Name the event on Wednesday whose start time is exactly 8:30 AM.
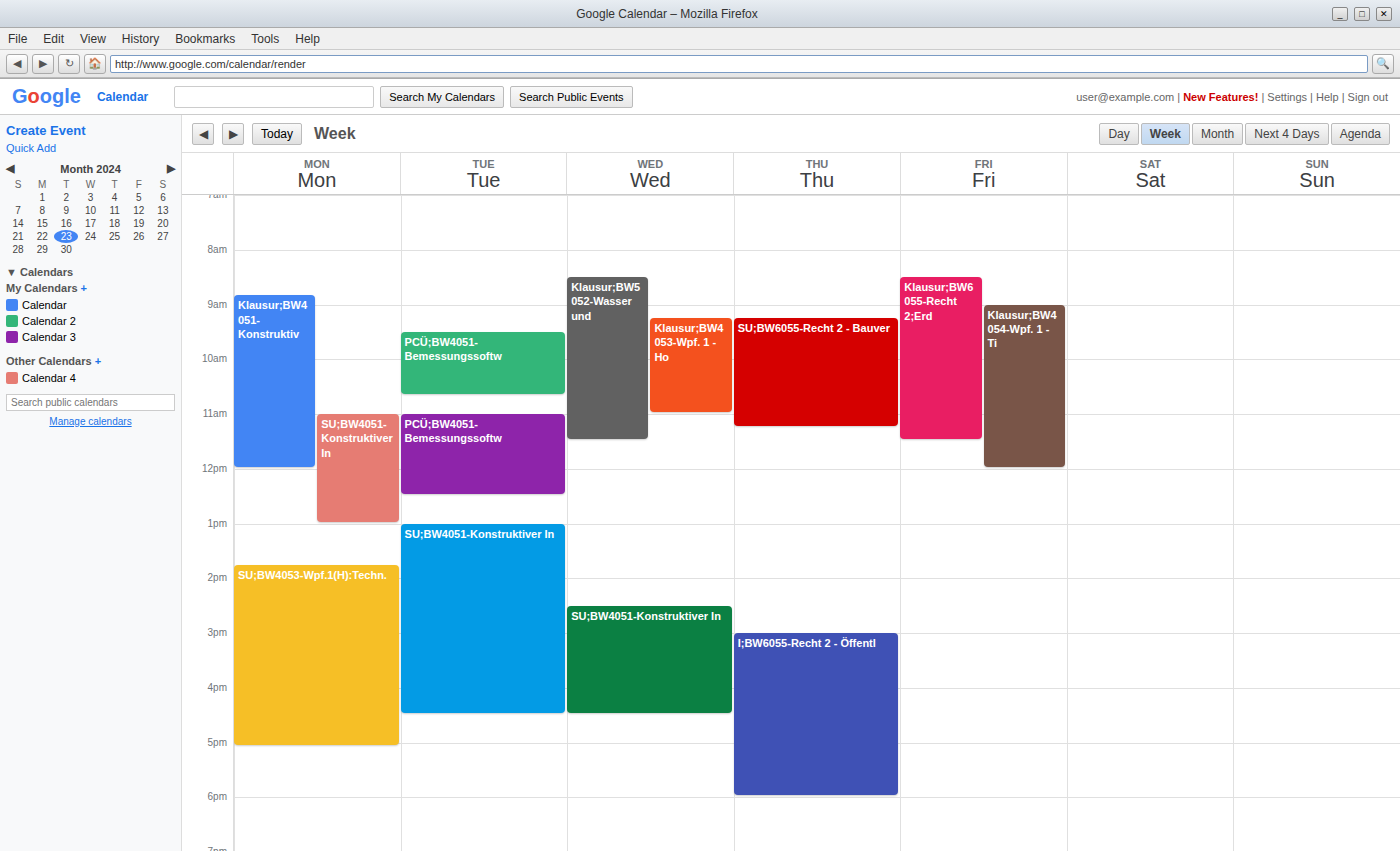
"Klausur;BW5052-Wasser und"